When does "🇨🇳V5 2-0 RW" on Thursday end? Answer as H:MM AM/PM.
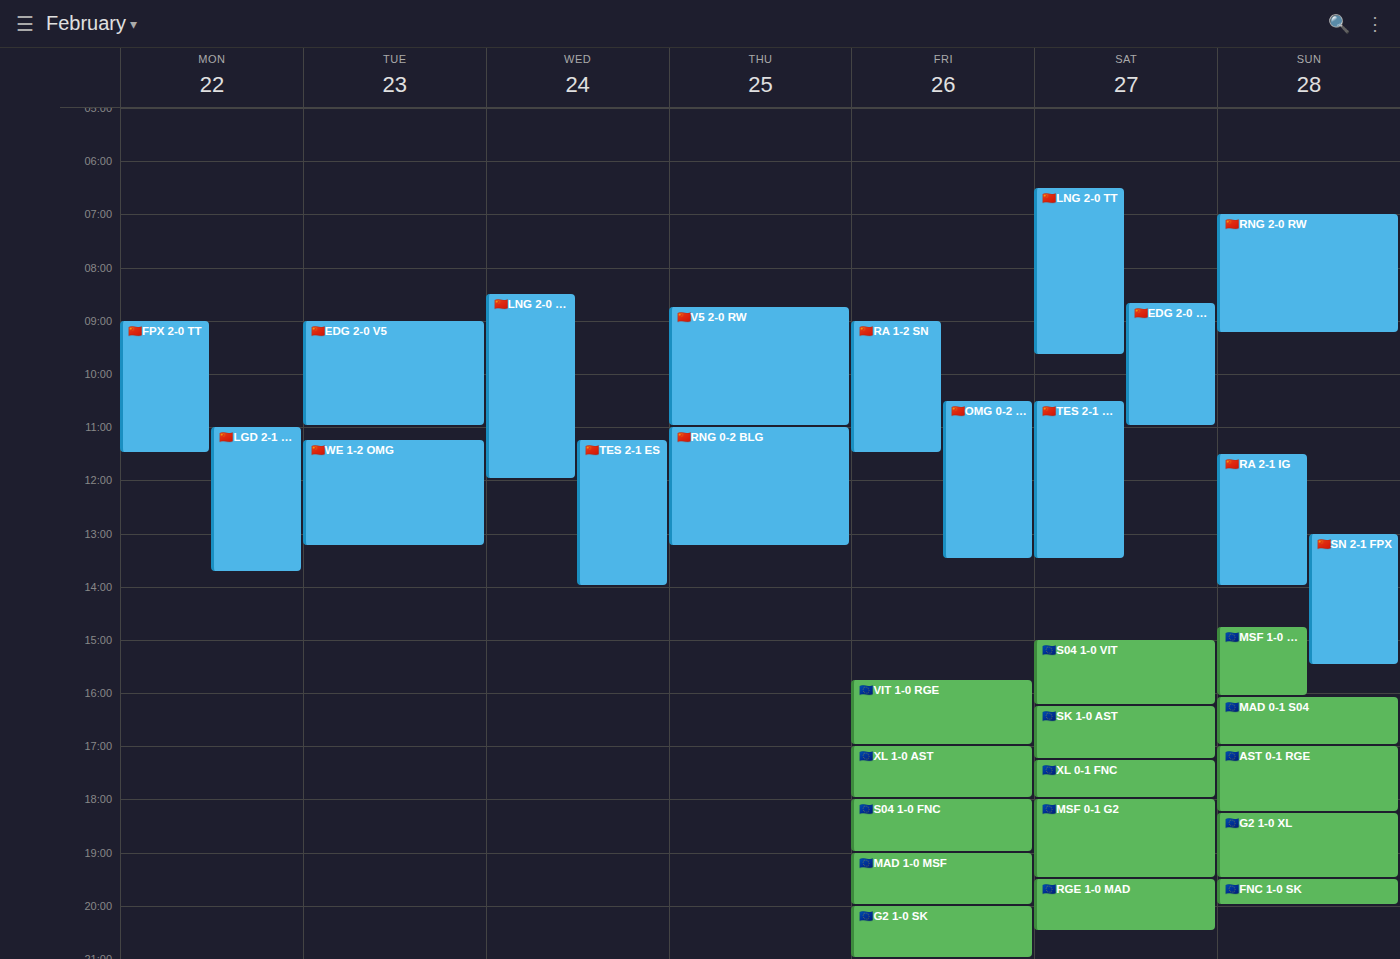
11:00 AM